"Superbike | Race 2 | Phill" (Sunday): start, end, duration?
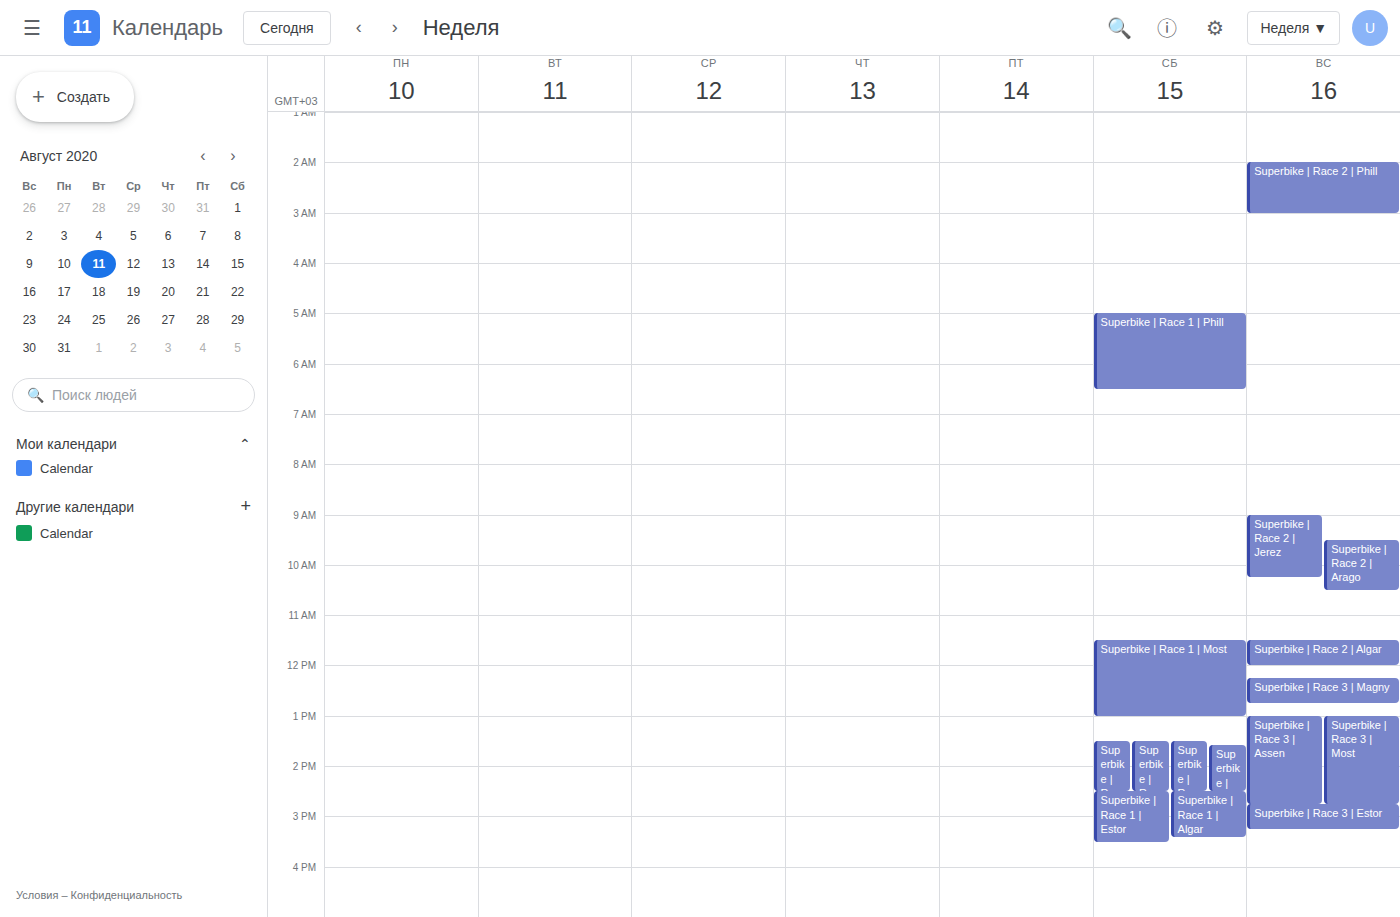
2:00 AM to 3:00 AM, 1 hour